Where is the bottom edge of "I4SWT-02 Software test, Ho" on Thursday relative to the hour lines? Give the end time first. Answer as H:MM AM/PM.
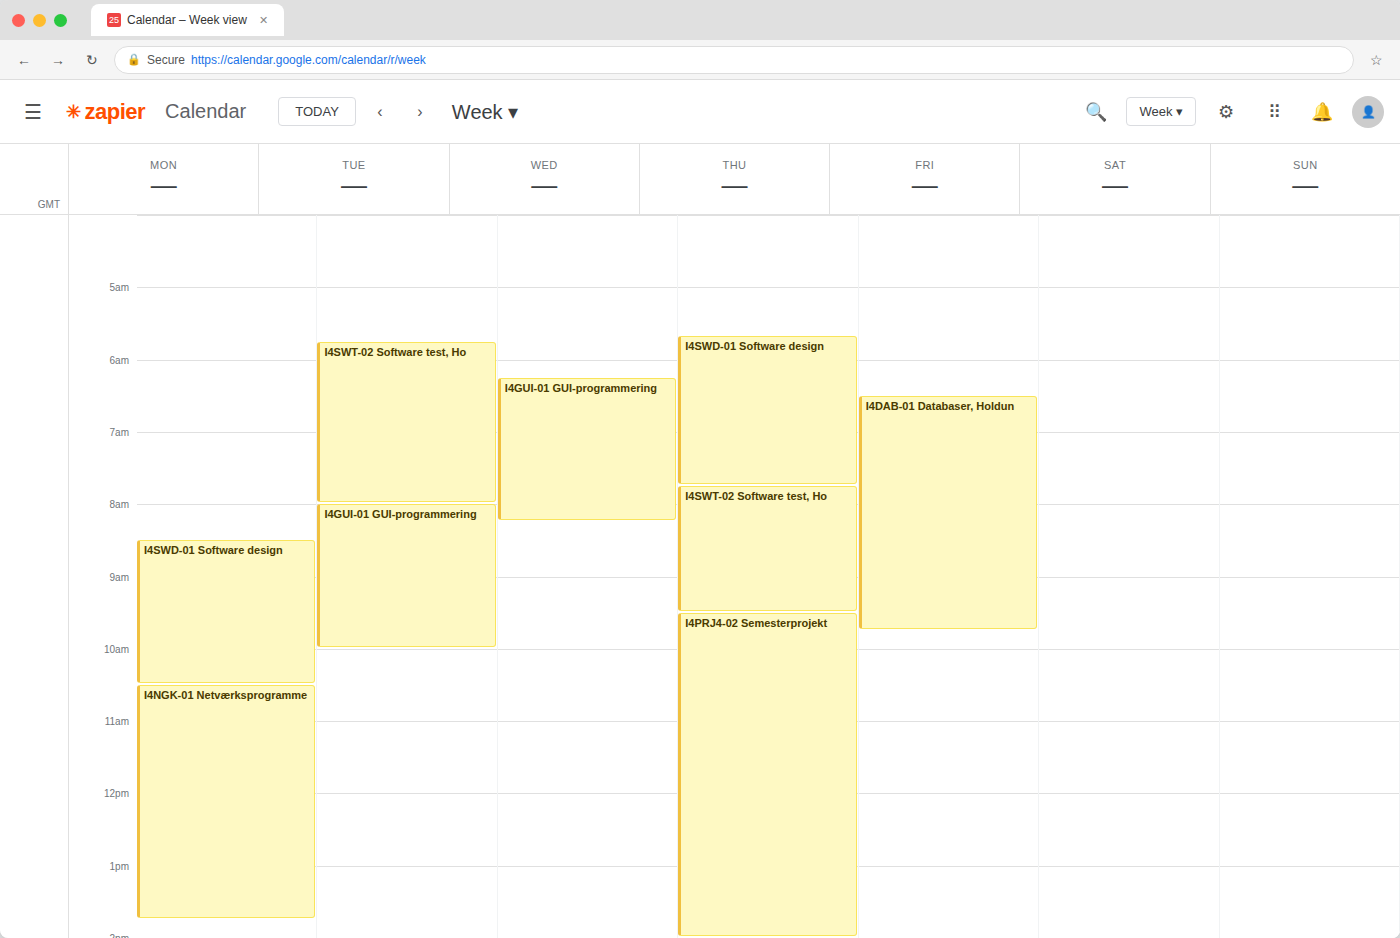
9:30 AM -- halfway between the 9 AM and 10 AM lines.